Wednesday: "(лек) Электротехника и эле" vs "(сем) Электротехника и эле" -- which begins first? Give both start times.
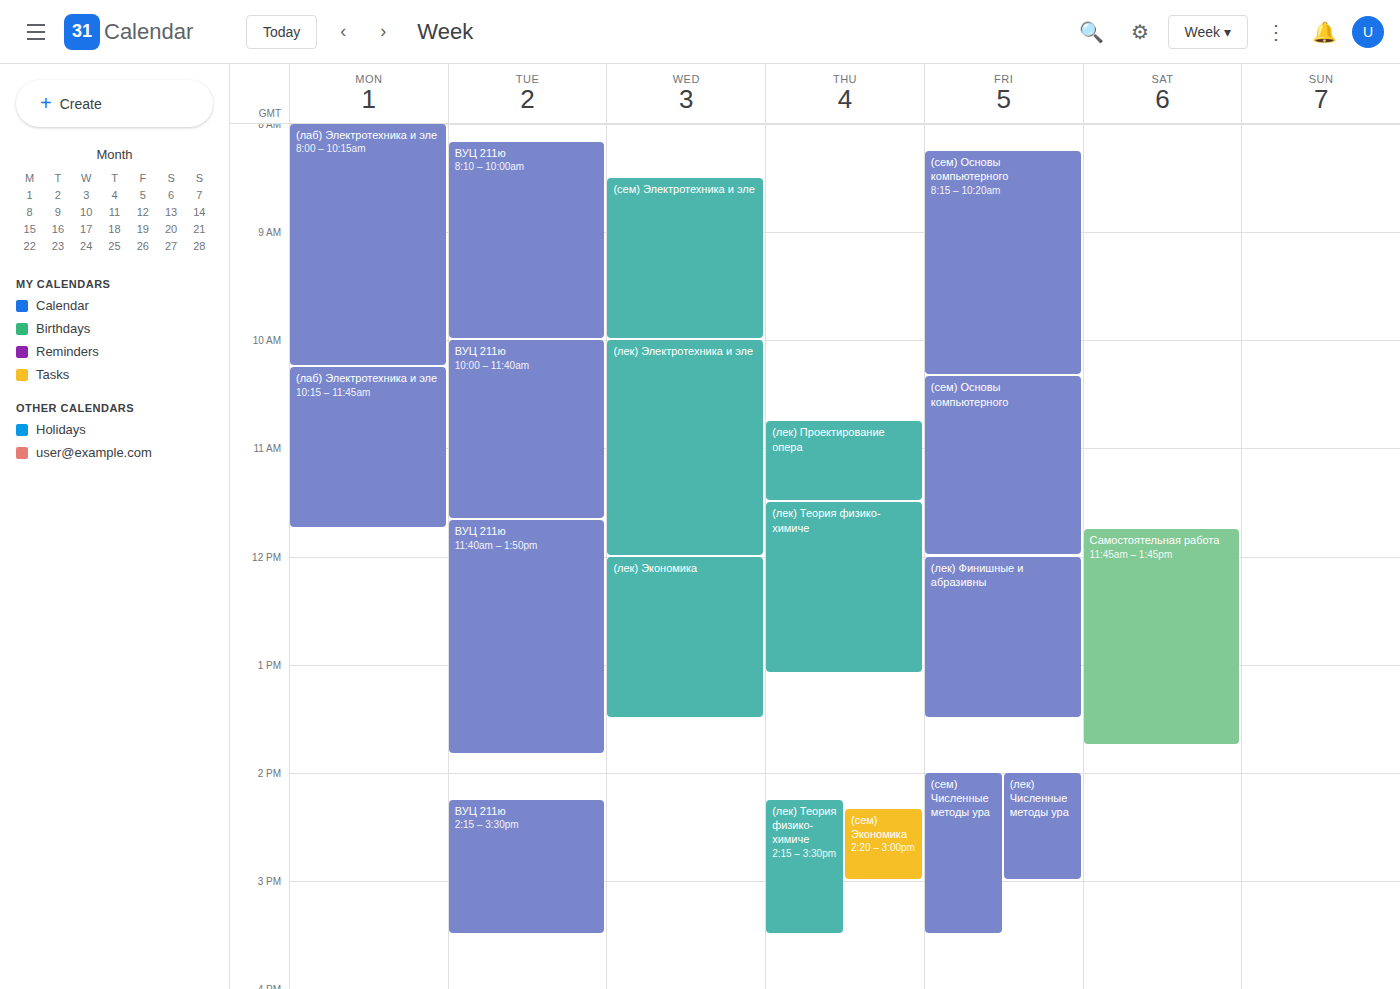
"(сем) Электротехника и эле" 8:30 AM; "(лек) Электротехника и эле" 10:00 AM.